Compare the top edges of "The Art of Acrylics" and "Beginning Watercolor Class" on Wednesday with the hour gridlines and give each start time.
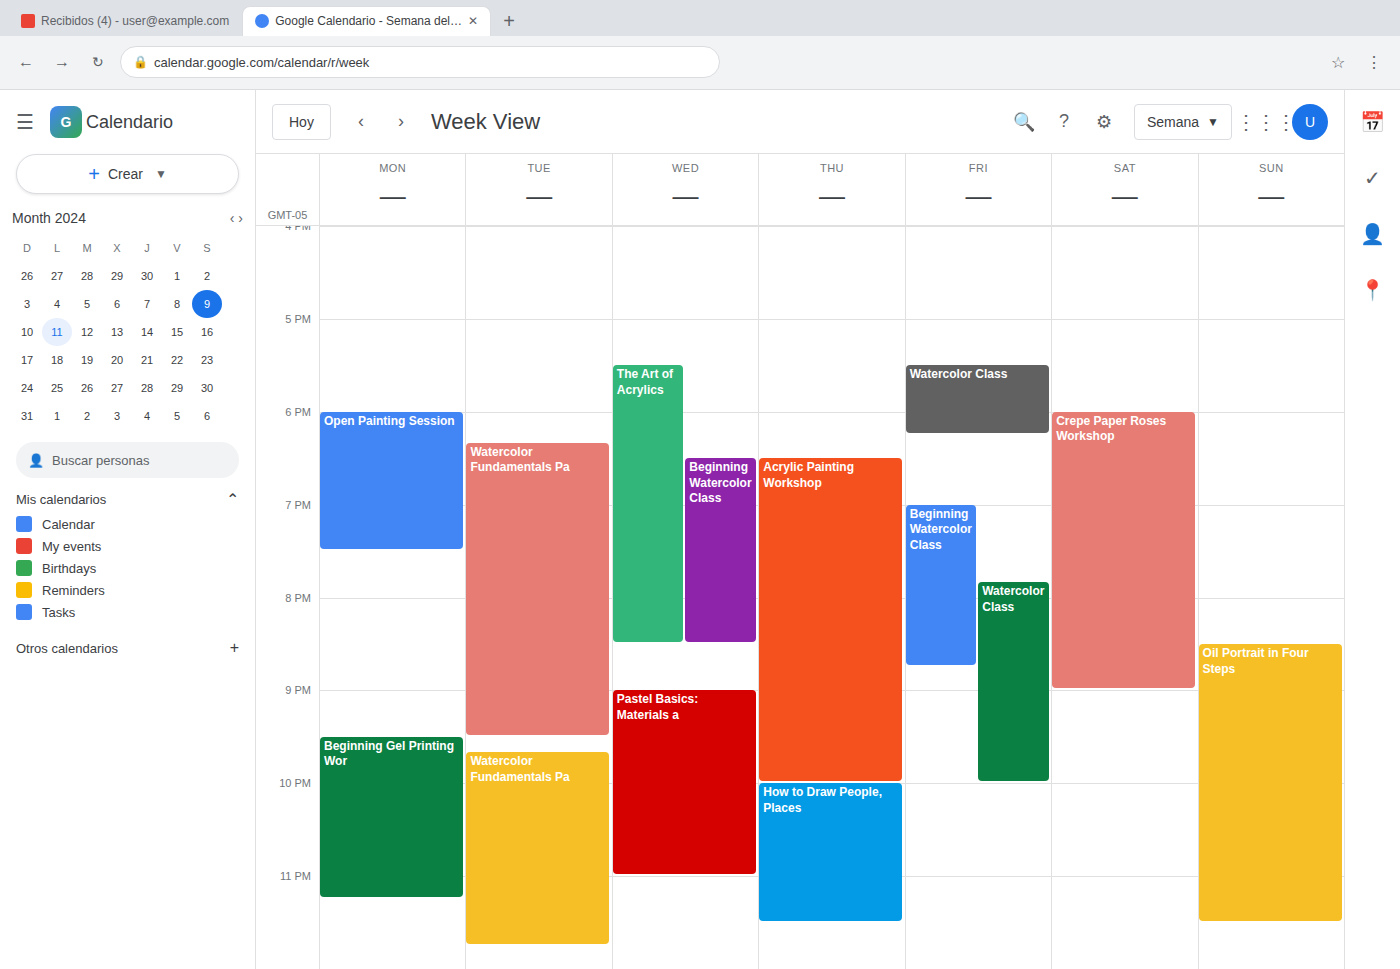
"The Art of Acrylics": 5:30 PM, halfway between the 5 PM and 6 PM lines. "Beginning Watercolor Class": 6:30 PM, halfway between the 6 PM and 7 PM lines.